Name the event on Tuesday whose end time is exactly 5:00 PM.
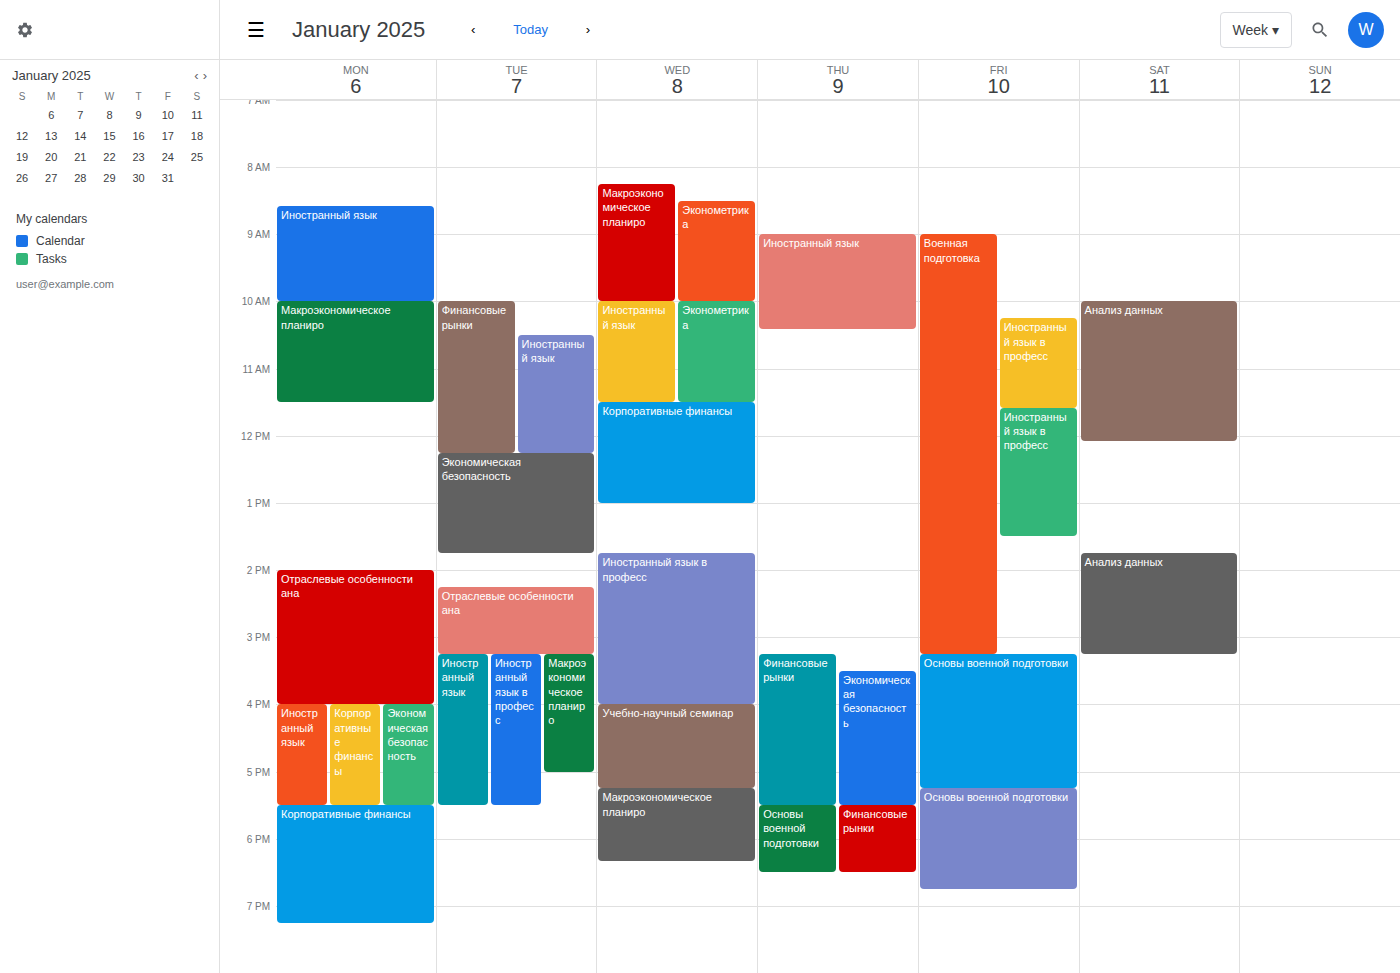
"Макроэкономическое планиро"